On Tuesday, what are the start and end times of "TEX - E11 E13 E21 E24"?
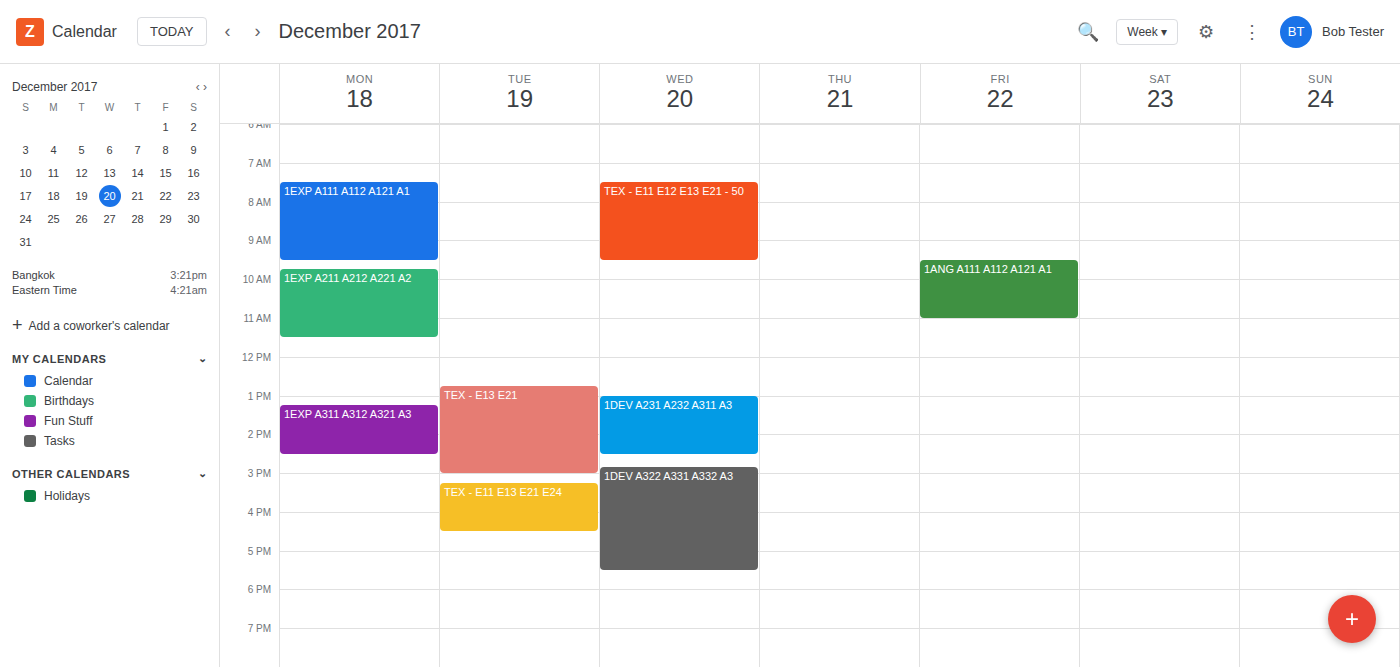
3:15 PM to 4:30 PM